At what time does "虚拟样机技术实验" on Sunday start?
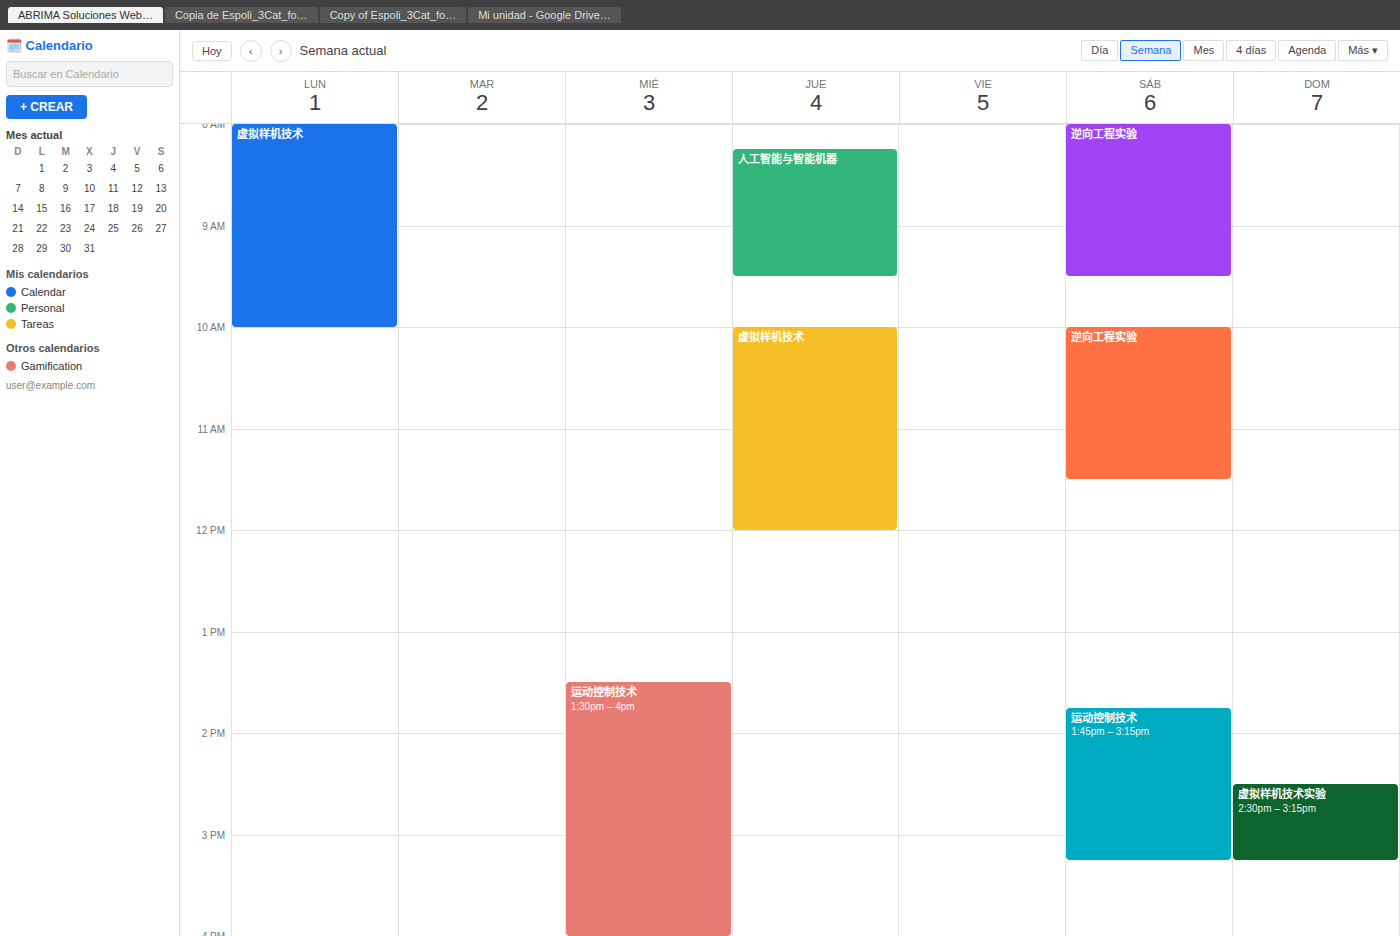
2:30 PM